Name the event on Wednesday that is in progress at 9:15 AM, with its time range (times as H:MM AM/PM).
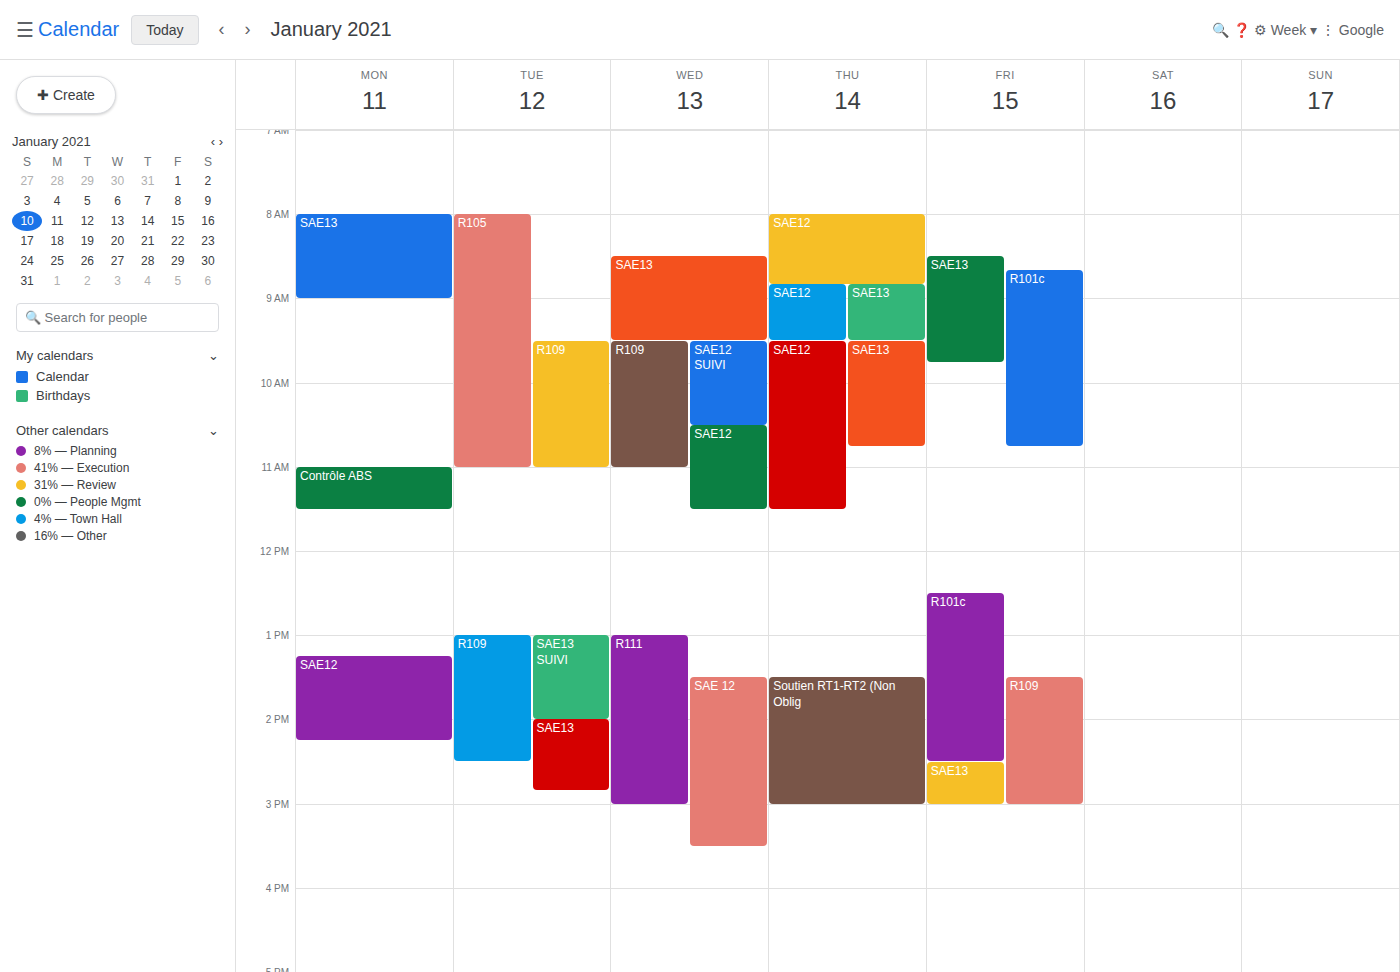
"SAE13", 8:30 AM to 9:30 AM